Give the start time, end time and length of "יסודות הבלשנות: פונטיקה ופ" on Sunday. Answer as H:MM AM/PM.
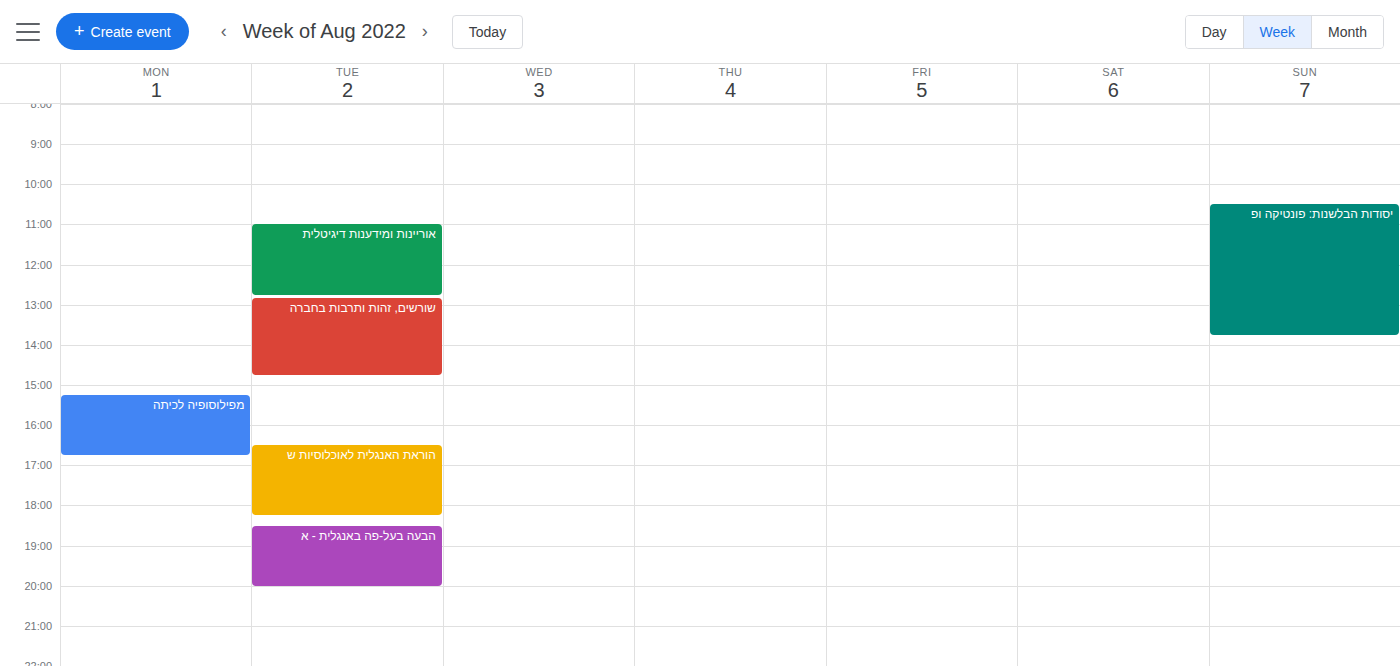
10:30 AM to 1:45 PM, 3 hours 15 minutes